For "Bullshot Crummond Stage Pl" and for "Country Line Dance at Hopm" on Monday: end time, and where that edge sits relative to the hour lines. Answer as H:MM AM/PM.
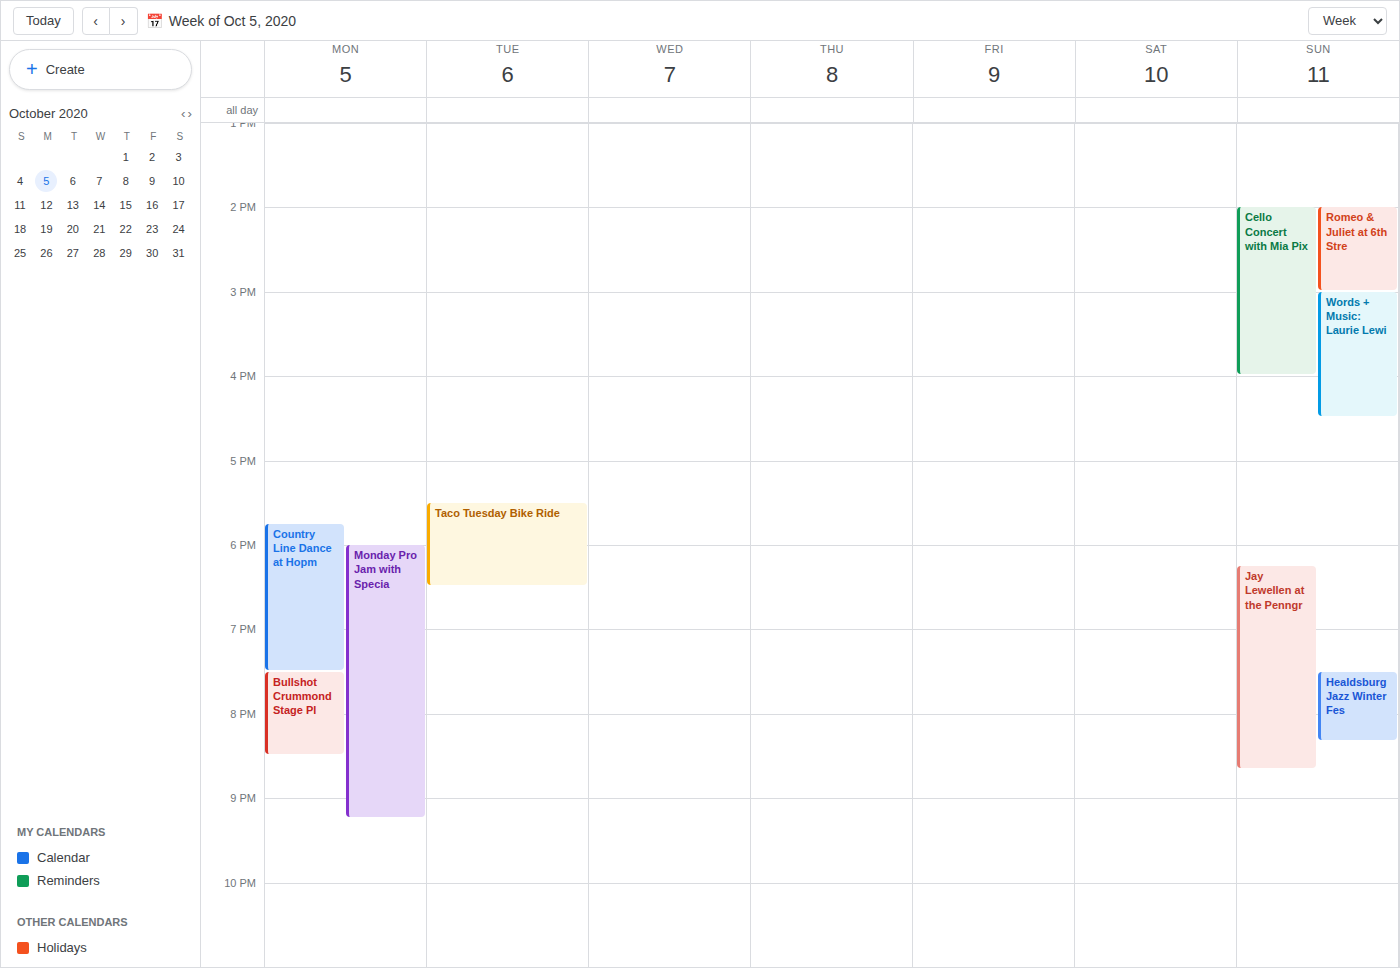
"Bullshot Crummond Stage Pl": 8:30 PM, halfway between the 8 PM and 9 PM lines. "Country Line Dance at Hopm": 7:30 PM, halfway between the 7 PM and 8 PM lines.